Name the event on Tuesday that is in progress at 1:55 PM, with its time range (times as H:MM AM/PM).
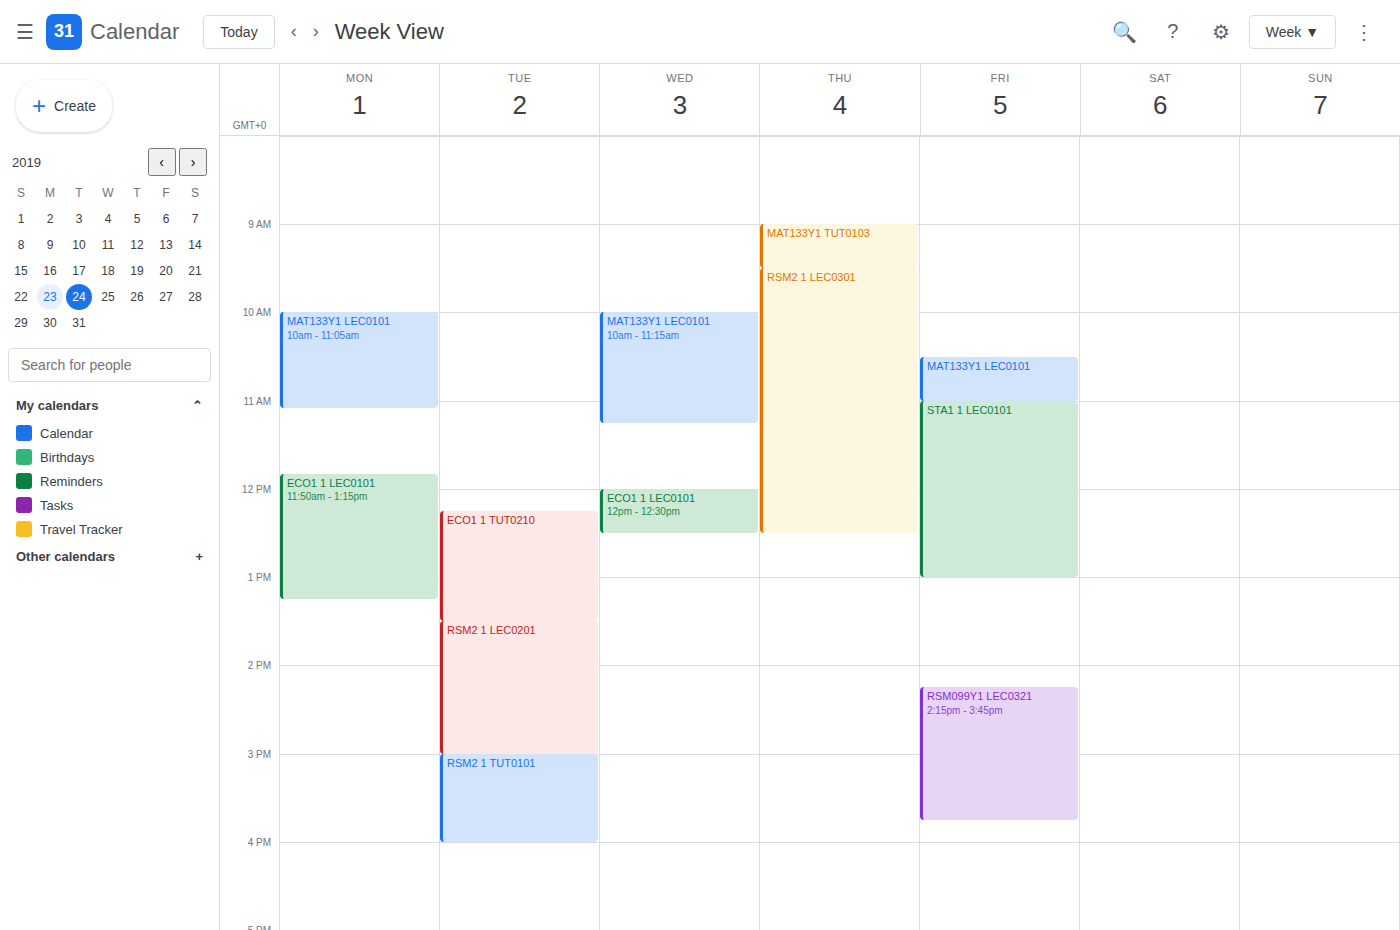
"RSM2 1 LEC0201", 1:30 PM to 3:00 PM